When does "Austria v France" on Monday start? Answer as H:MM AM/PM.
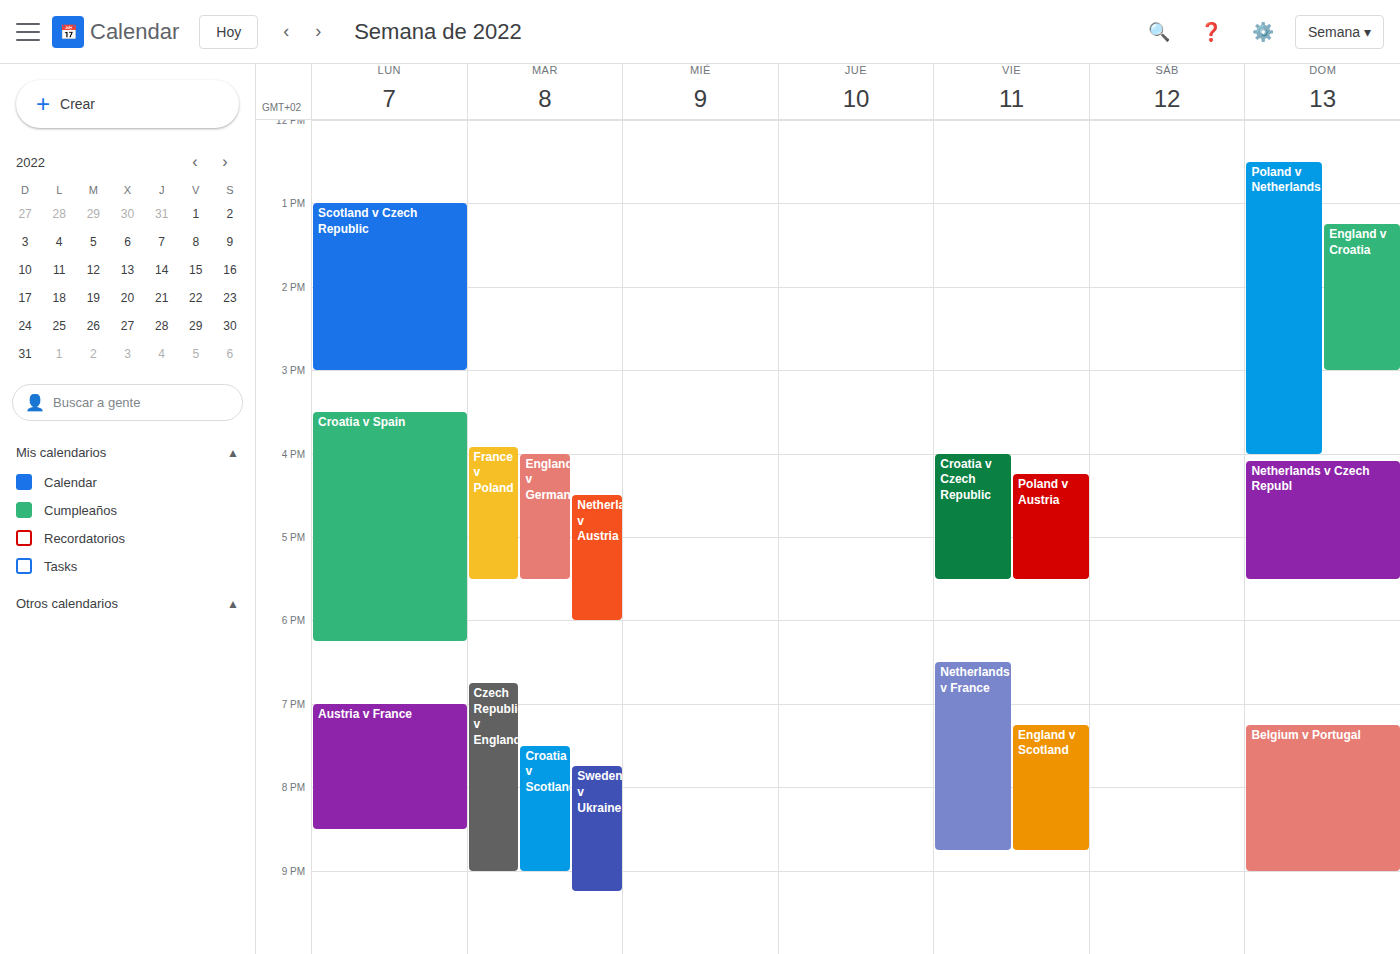
7:00 PM